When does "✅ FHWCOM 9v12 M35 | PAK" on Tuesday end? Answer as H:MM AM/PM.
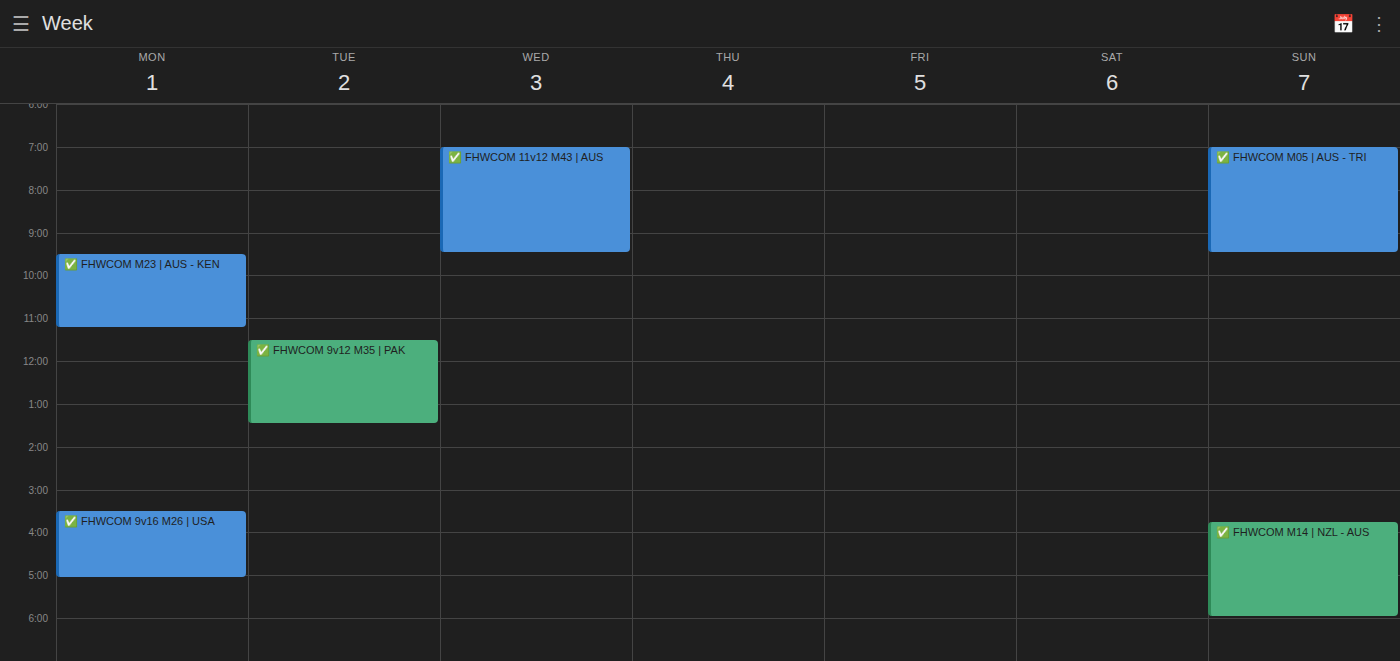
1:30 PM